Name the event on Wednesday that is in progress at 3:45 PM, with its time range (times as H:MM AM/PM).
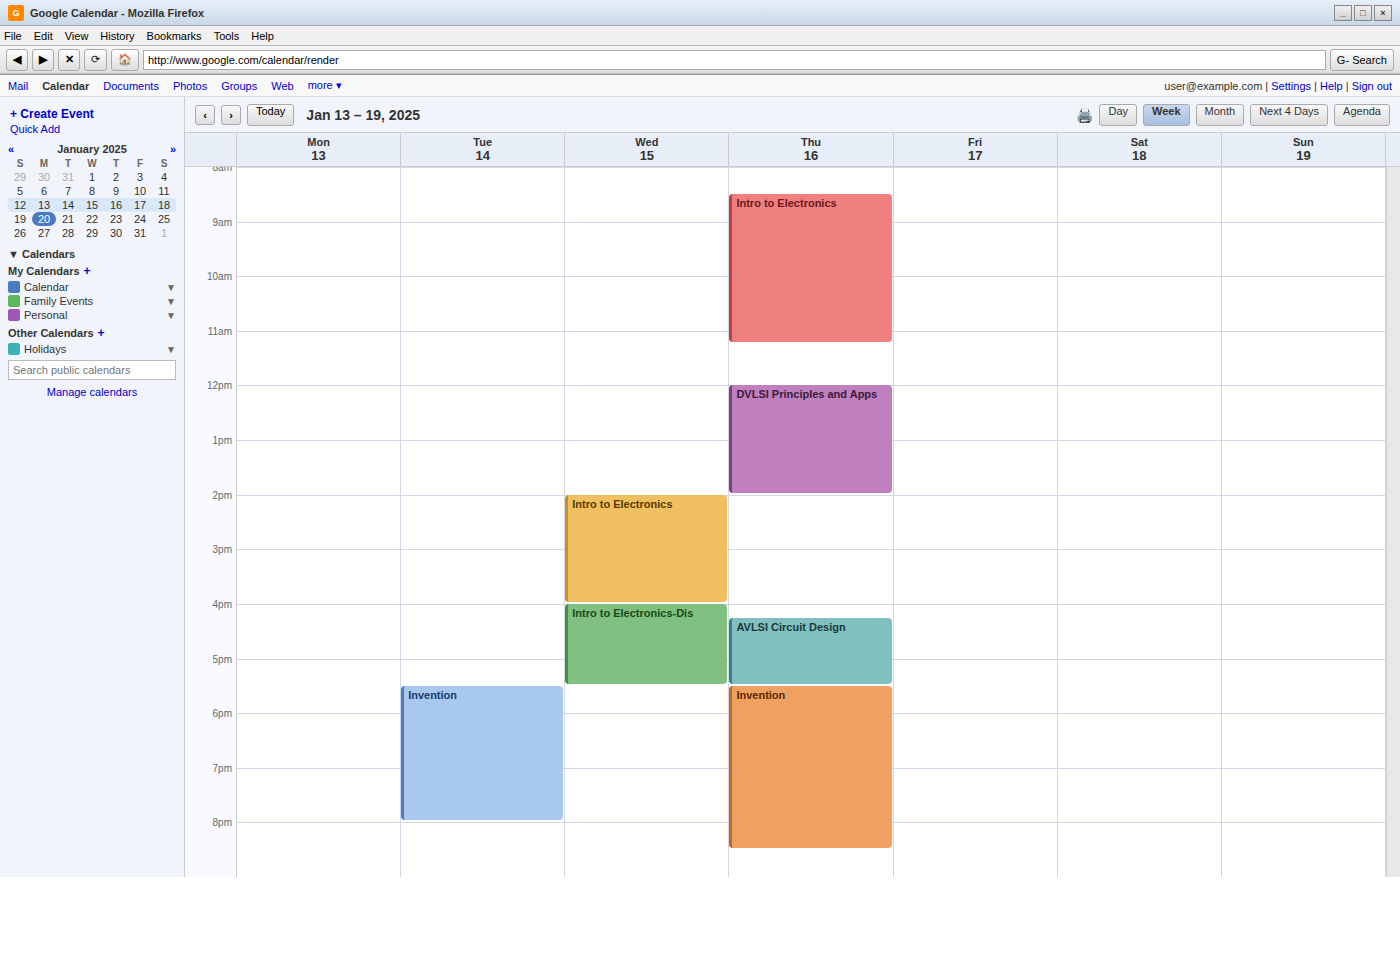
"Intro to Electronics", 2:00 PM to 4:00 PM